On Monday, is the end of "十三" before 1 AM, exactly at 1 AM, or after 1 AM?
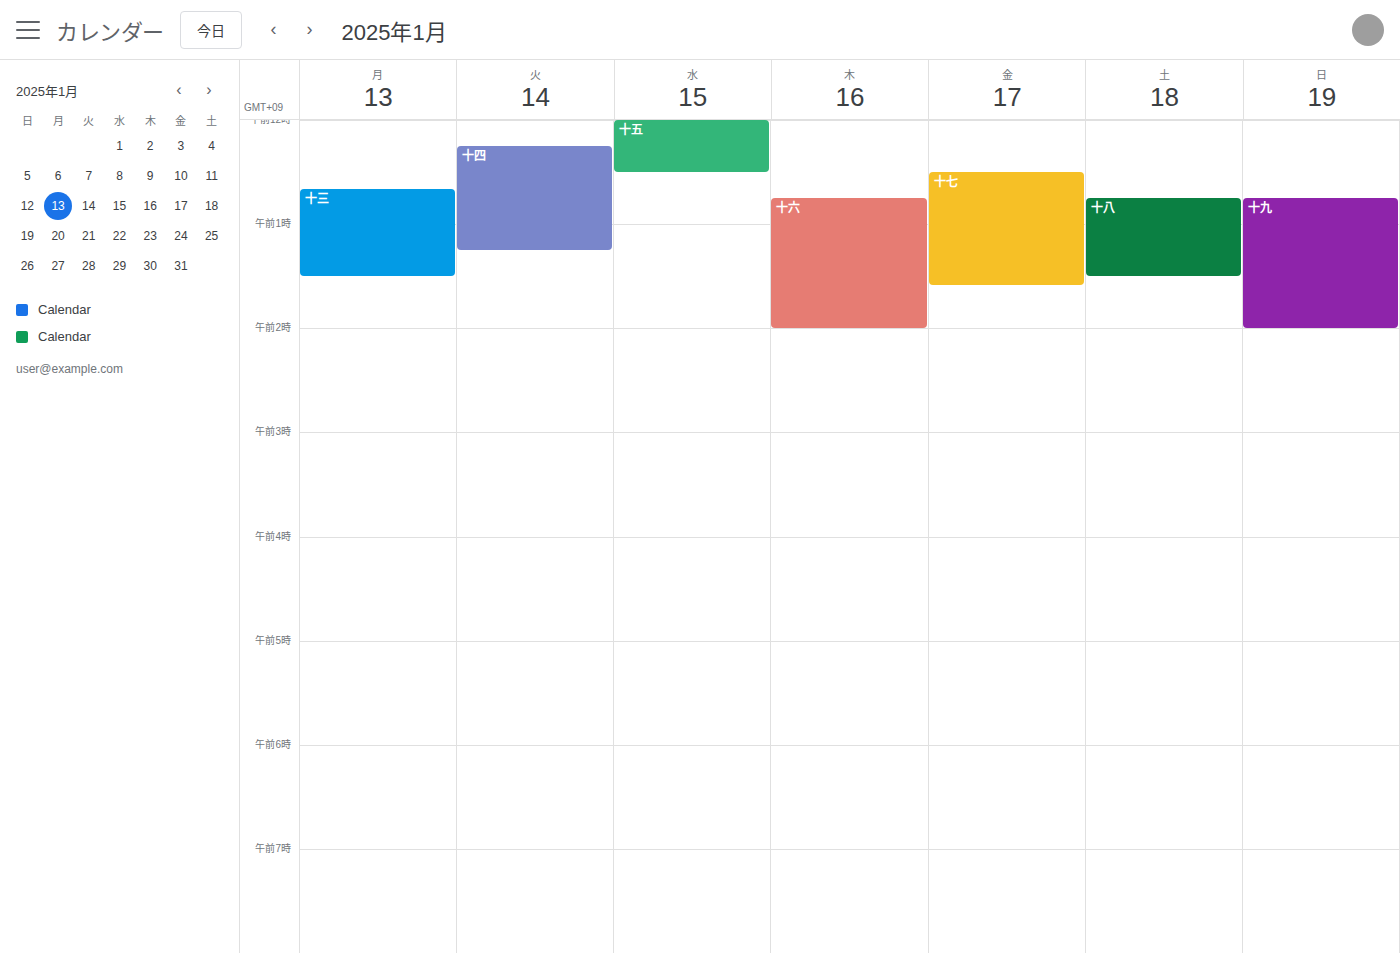
1:30 AM -- after 1 AM, 30 minutes below the 1 AM line.